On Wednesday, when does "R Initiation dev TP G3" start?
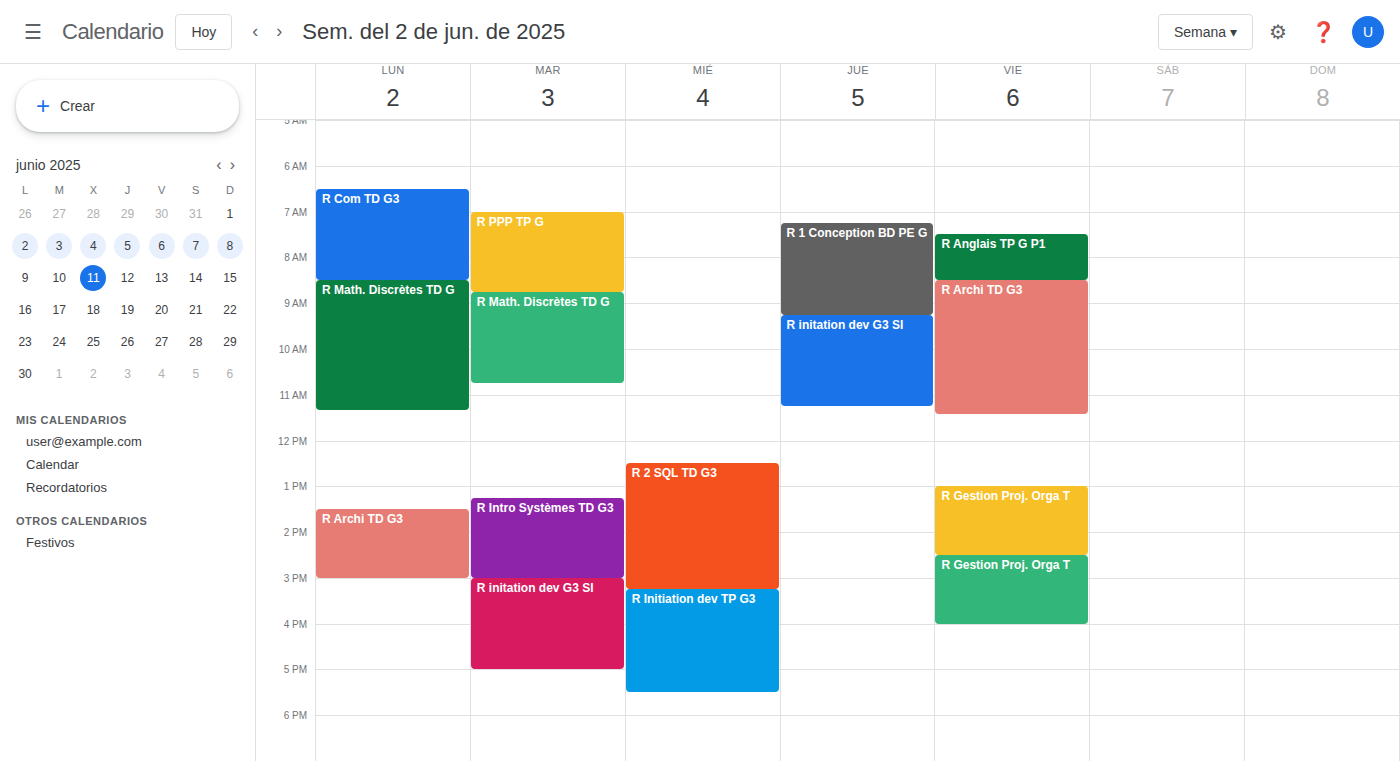
3:15 PM